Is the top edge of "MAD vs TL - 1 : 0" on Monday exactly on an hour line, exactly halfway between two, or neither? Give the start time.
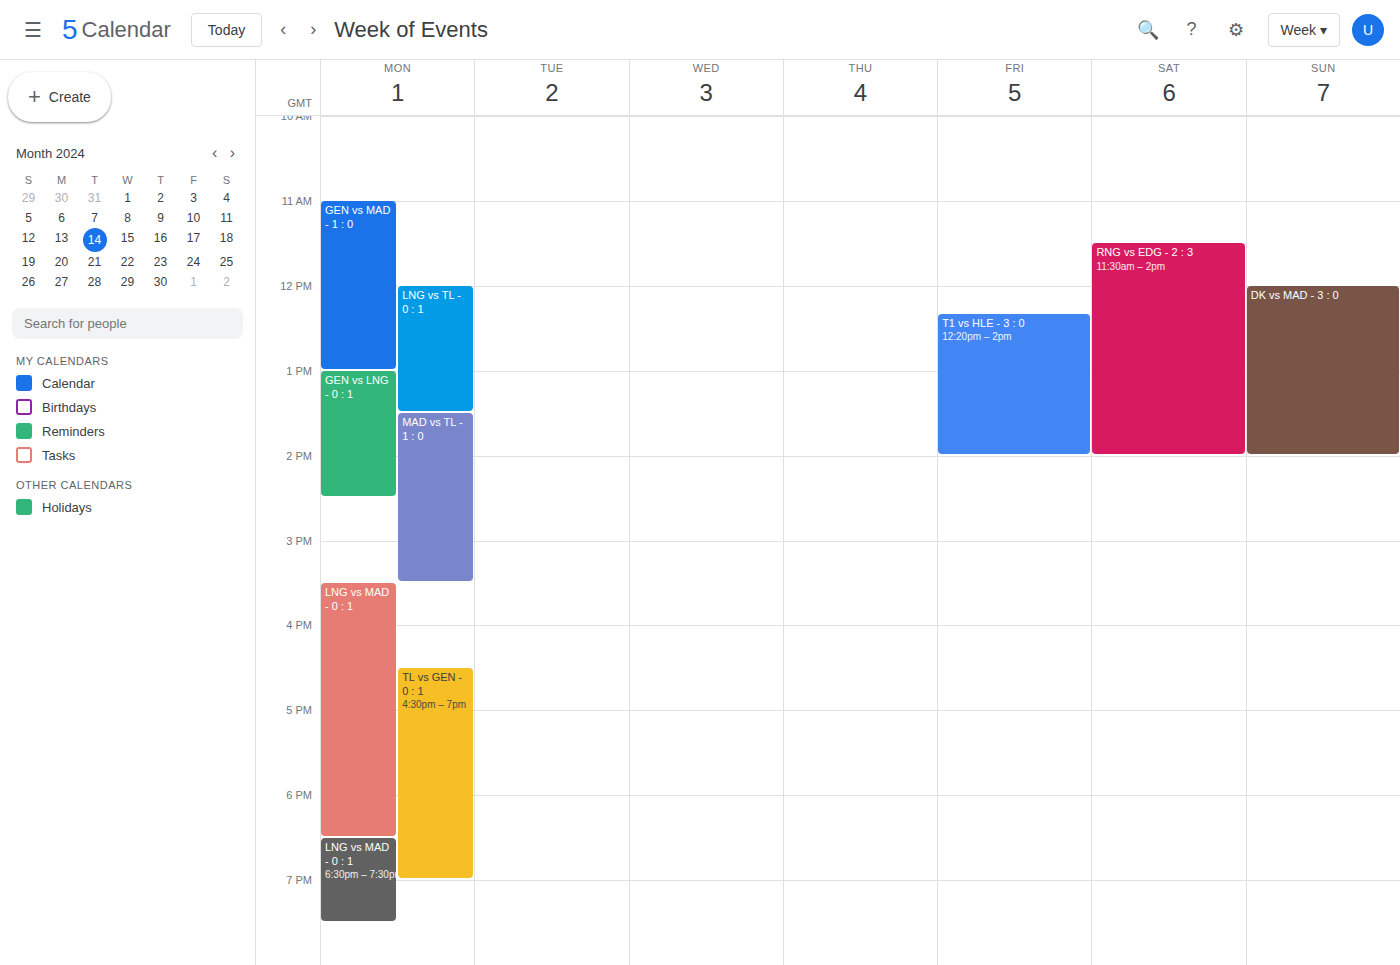
1:30 PM -- halfway between the 1 PM and 2 PM lines.